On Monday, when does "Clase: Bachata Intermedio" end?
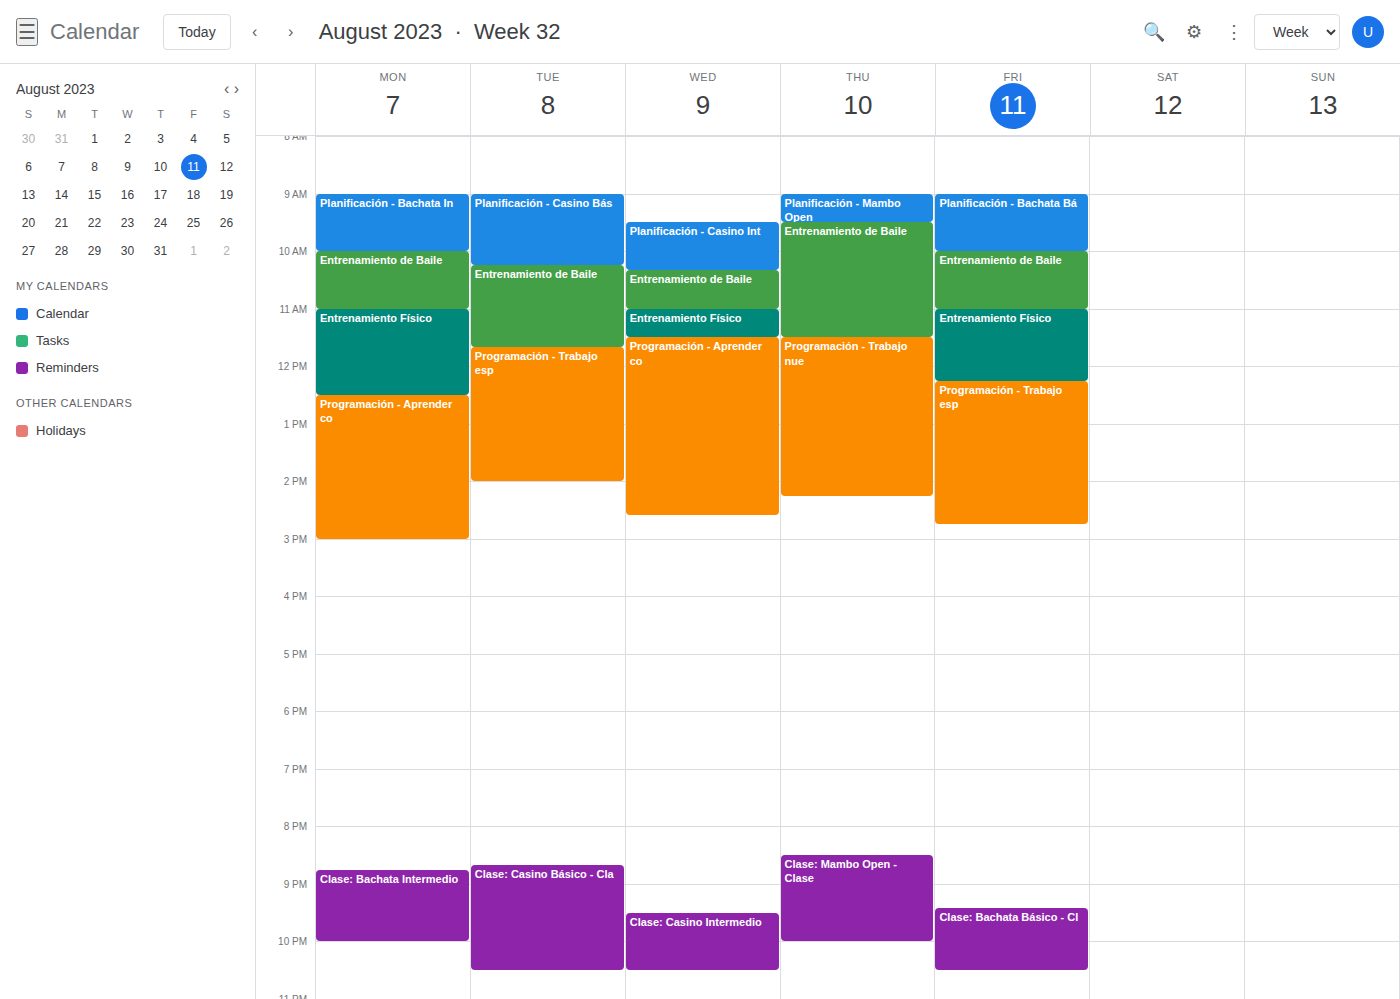
10:00 PM